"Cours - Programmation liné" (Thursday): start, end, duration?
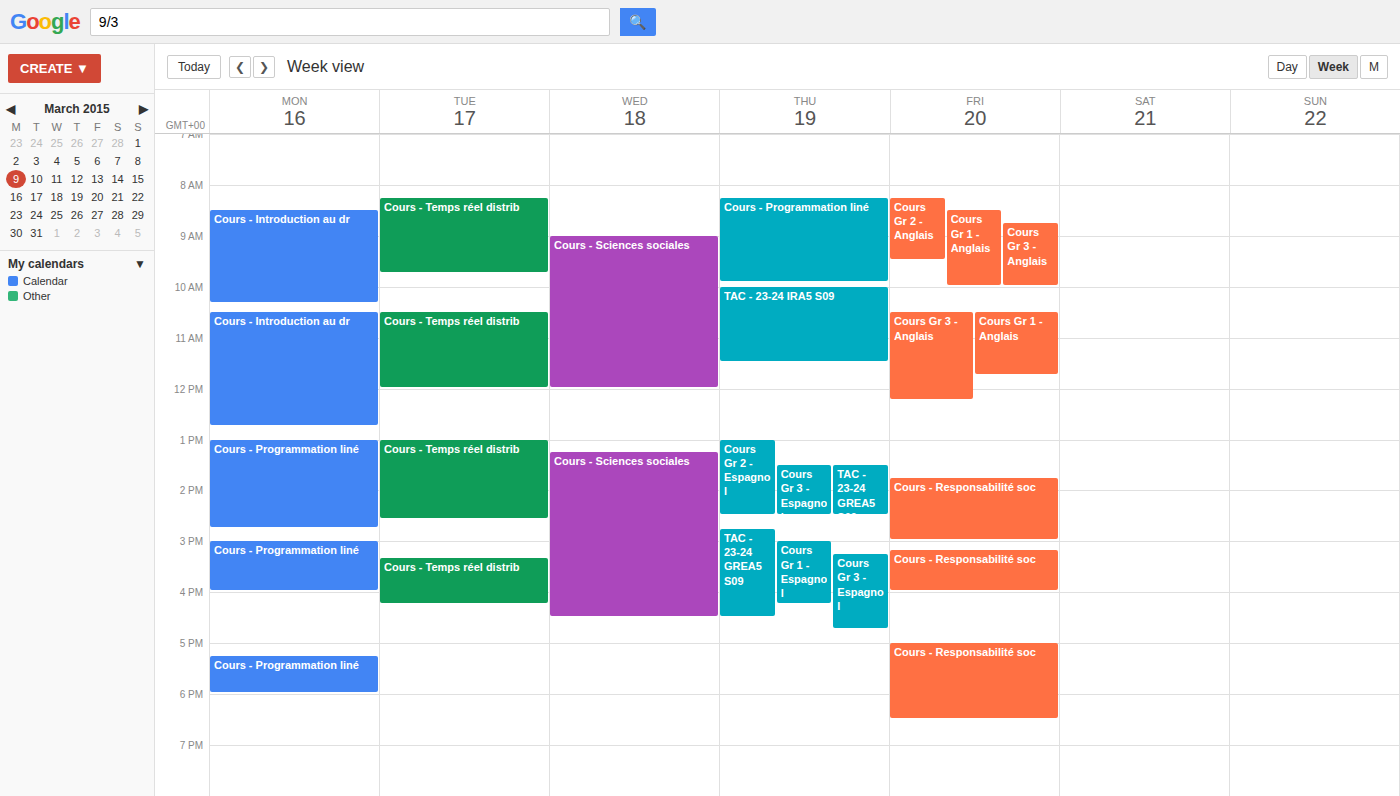
8:15 AM to 9:55 AM, 1 hour 40 minutes